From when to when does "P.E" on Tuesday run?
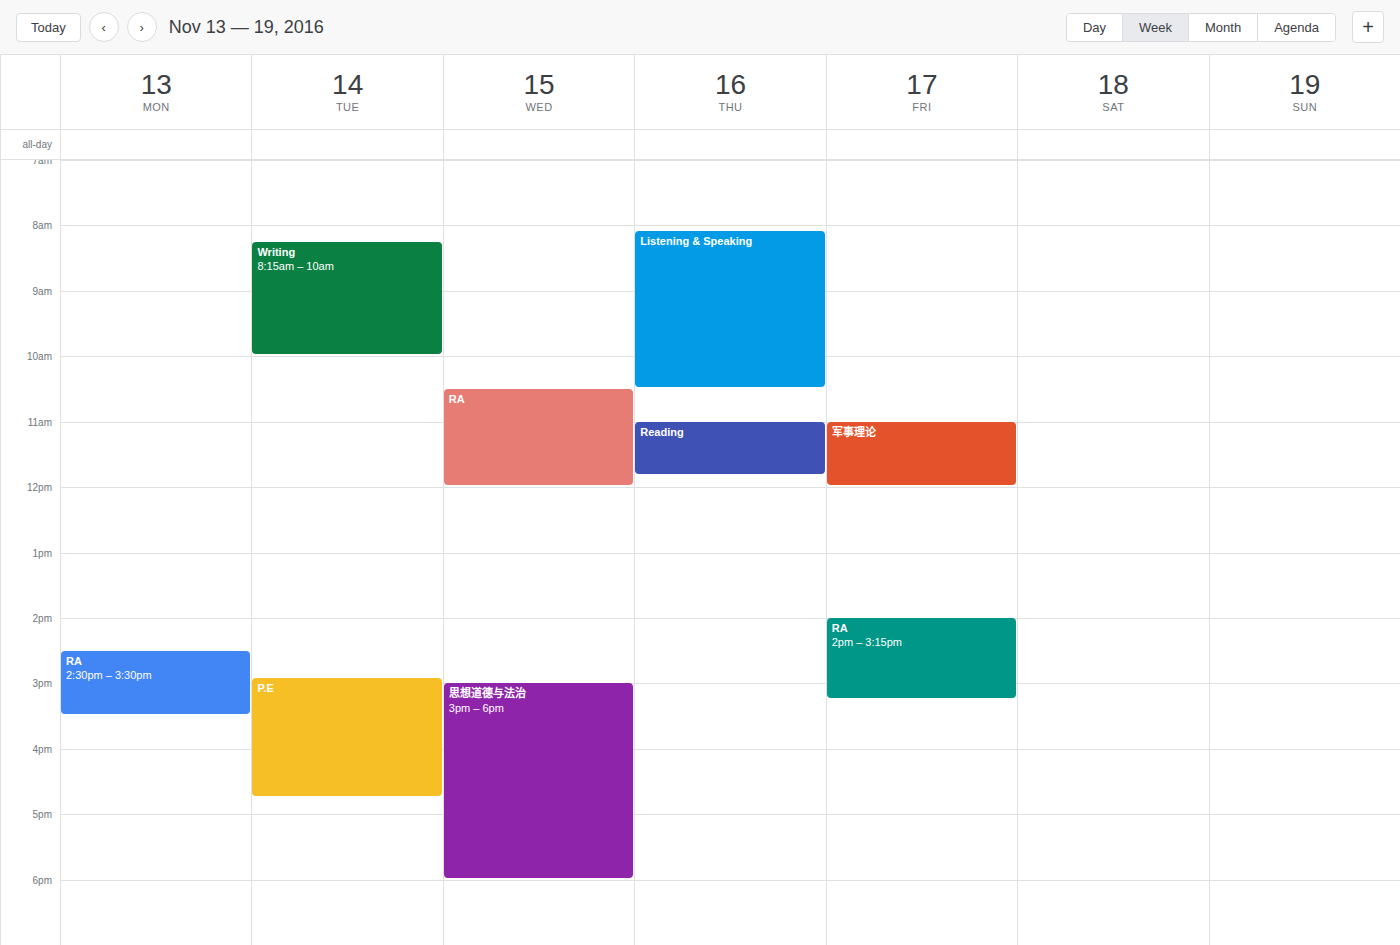
2:55 PM to 4:45 PM